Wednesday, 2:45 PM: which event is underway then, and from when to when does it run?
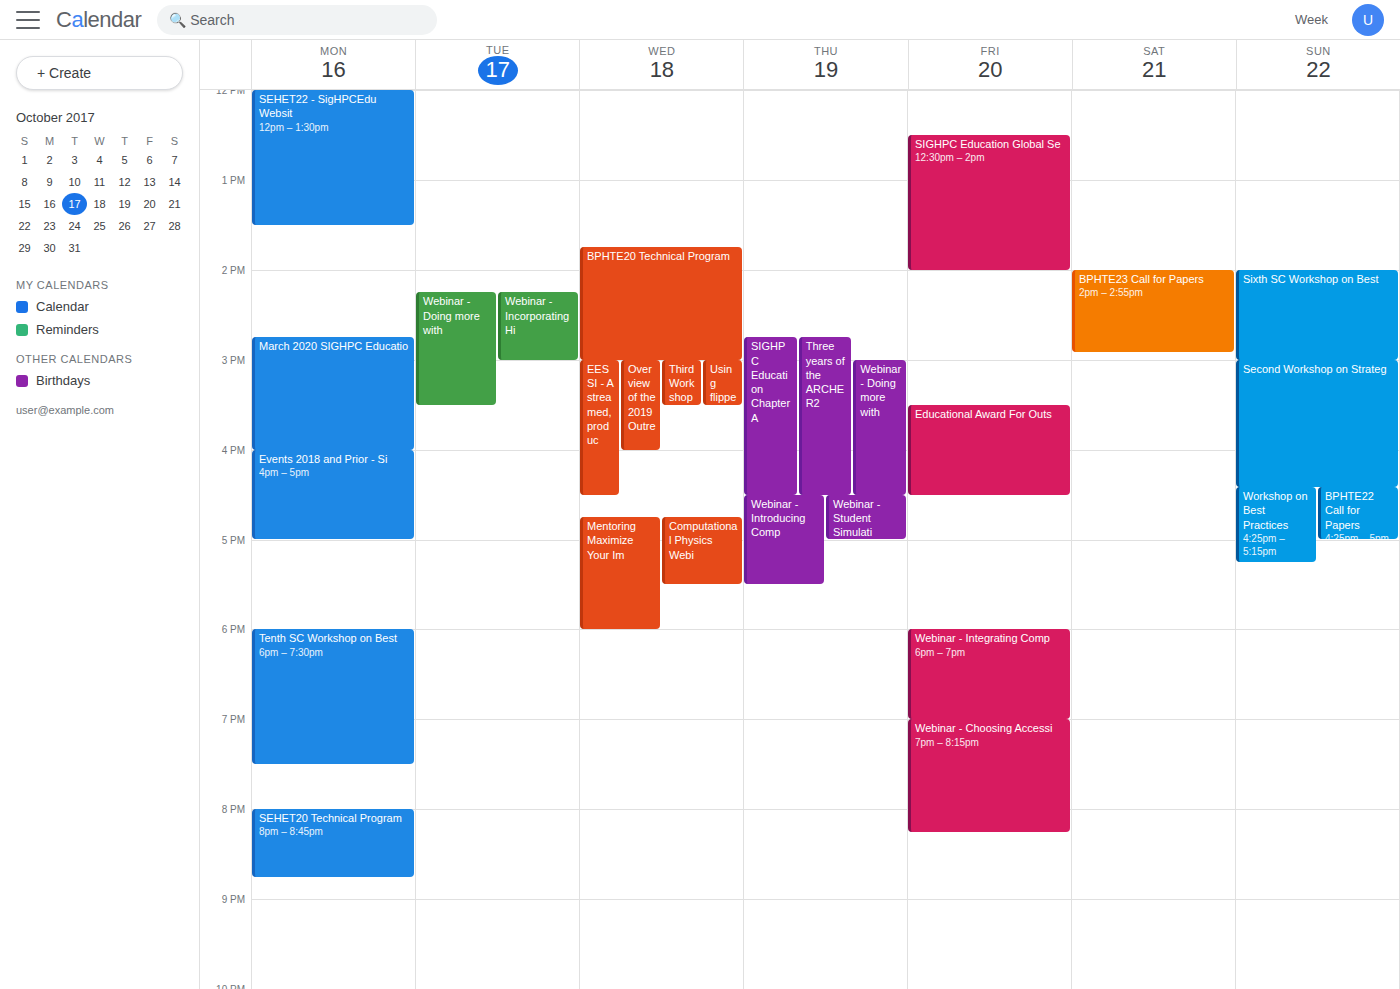
"BPHTE20 Technical Program", 1:45 PM to 3:00 PM